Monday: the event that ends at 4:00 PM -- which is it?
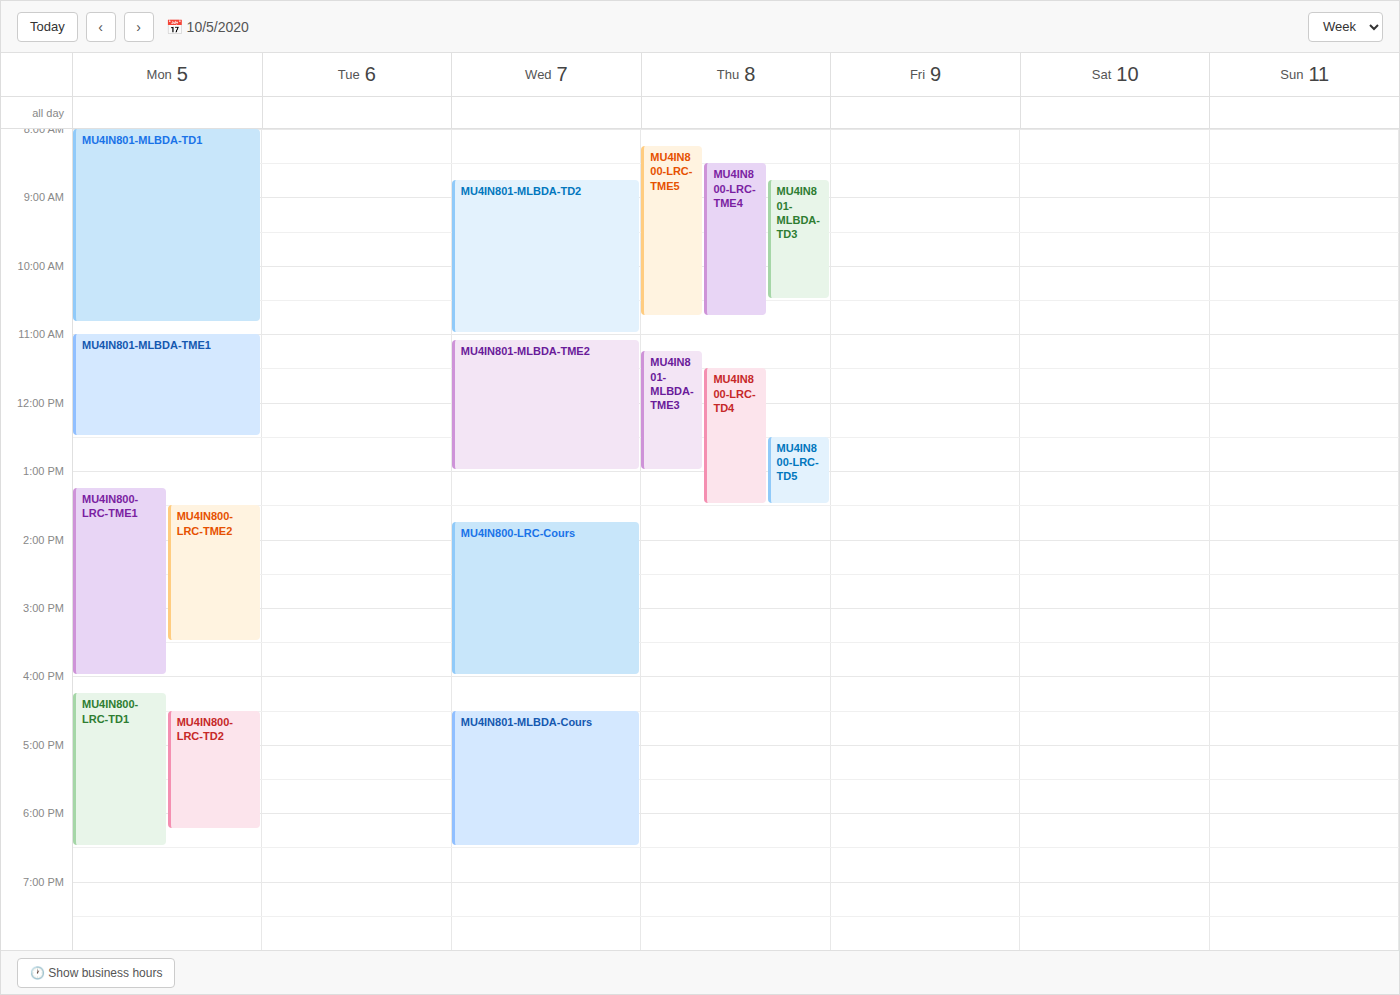
"MU4IN800-LRC-TME1"